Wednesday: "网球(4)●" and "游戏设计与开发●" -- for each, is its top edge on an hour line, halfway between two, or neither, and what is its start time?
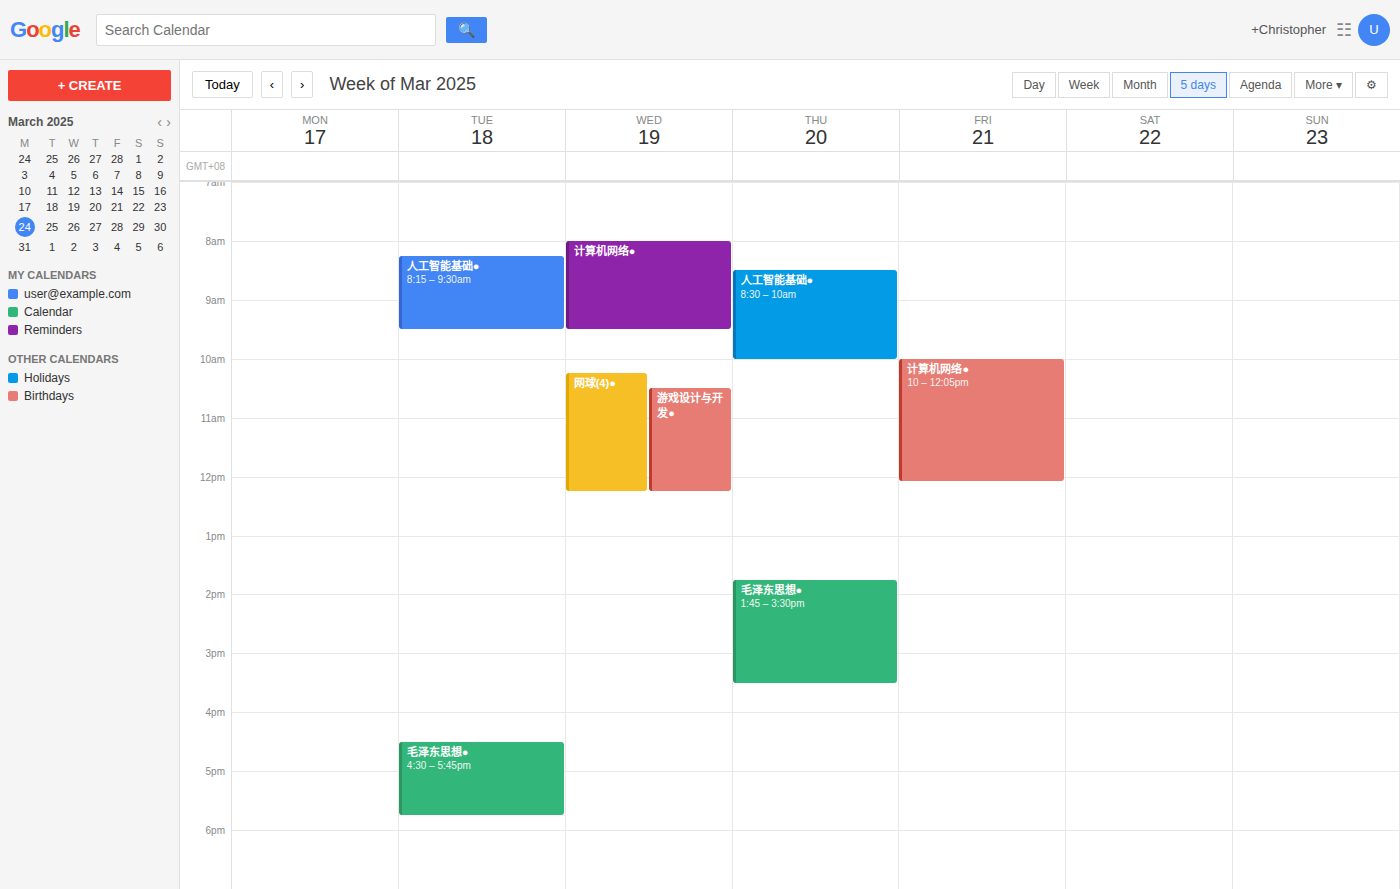
"网球(4)●": 10:15 AM, neither: a quarter of the way from the 10 AM line to the 11 AM line. "游戏设计与开发●": 10:30 AM, halfway between the 10 AM and 11 AM lines.